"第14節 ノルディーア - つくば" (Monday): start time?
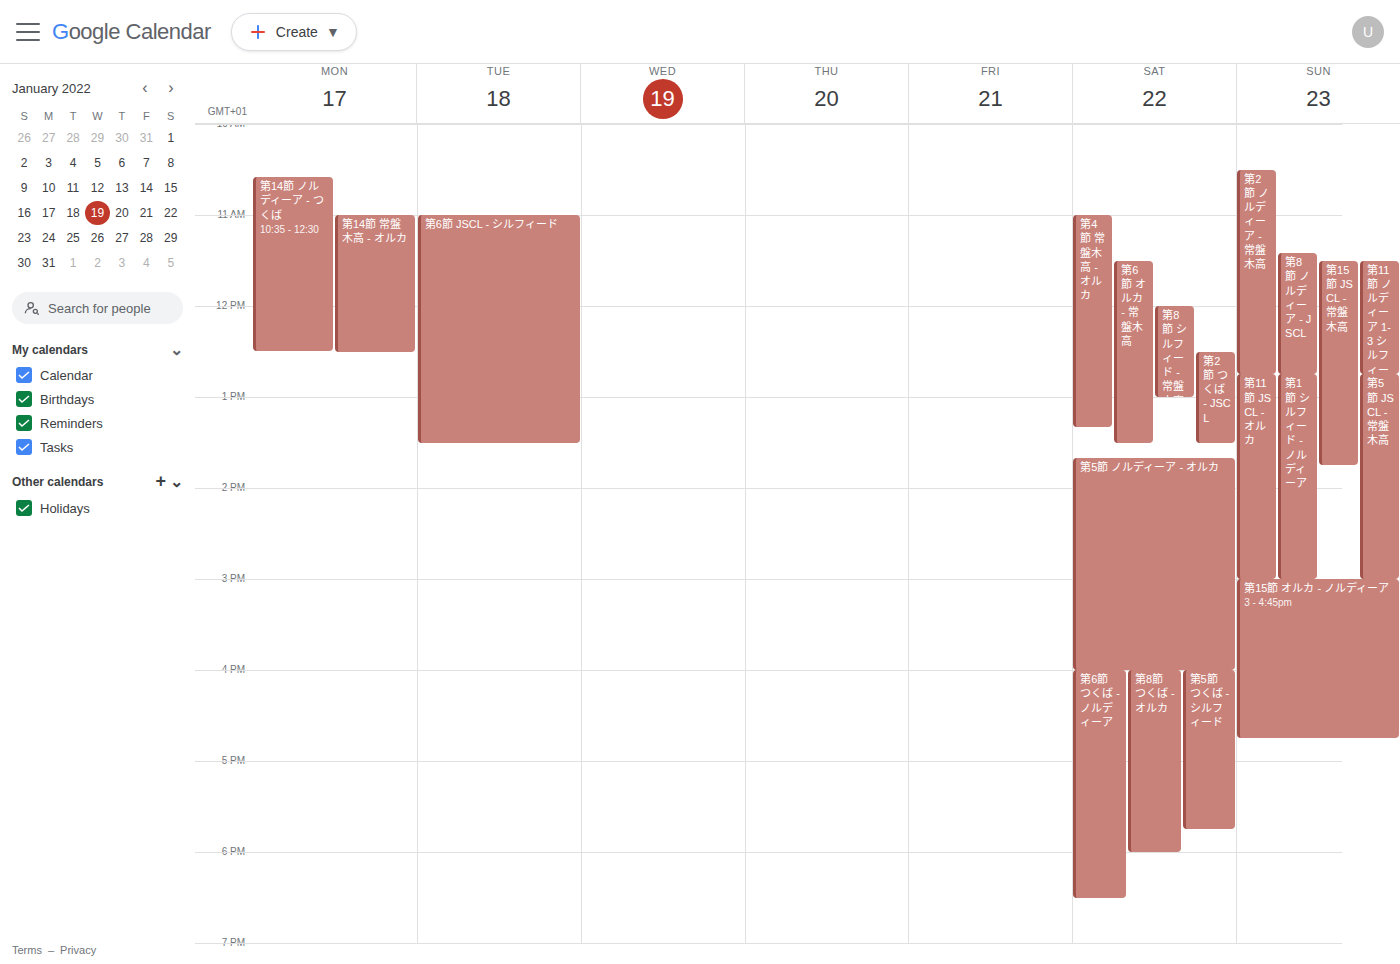
10:35 AM